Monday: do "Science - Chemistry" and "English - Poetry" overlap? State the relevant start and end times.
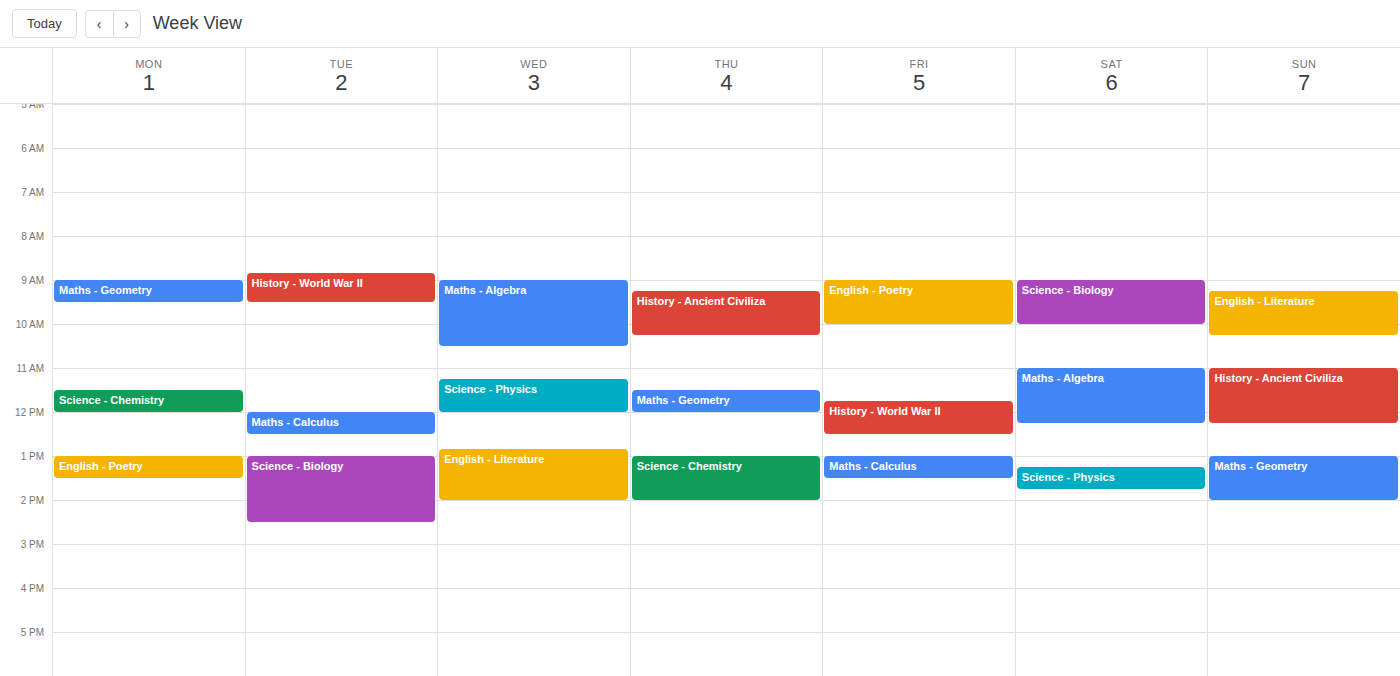
"Science - Chemistry" ends at 12:00 and "English - Poetry" starts at 13:00 -- no overlap.